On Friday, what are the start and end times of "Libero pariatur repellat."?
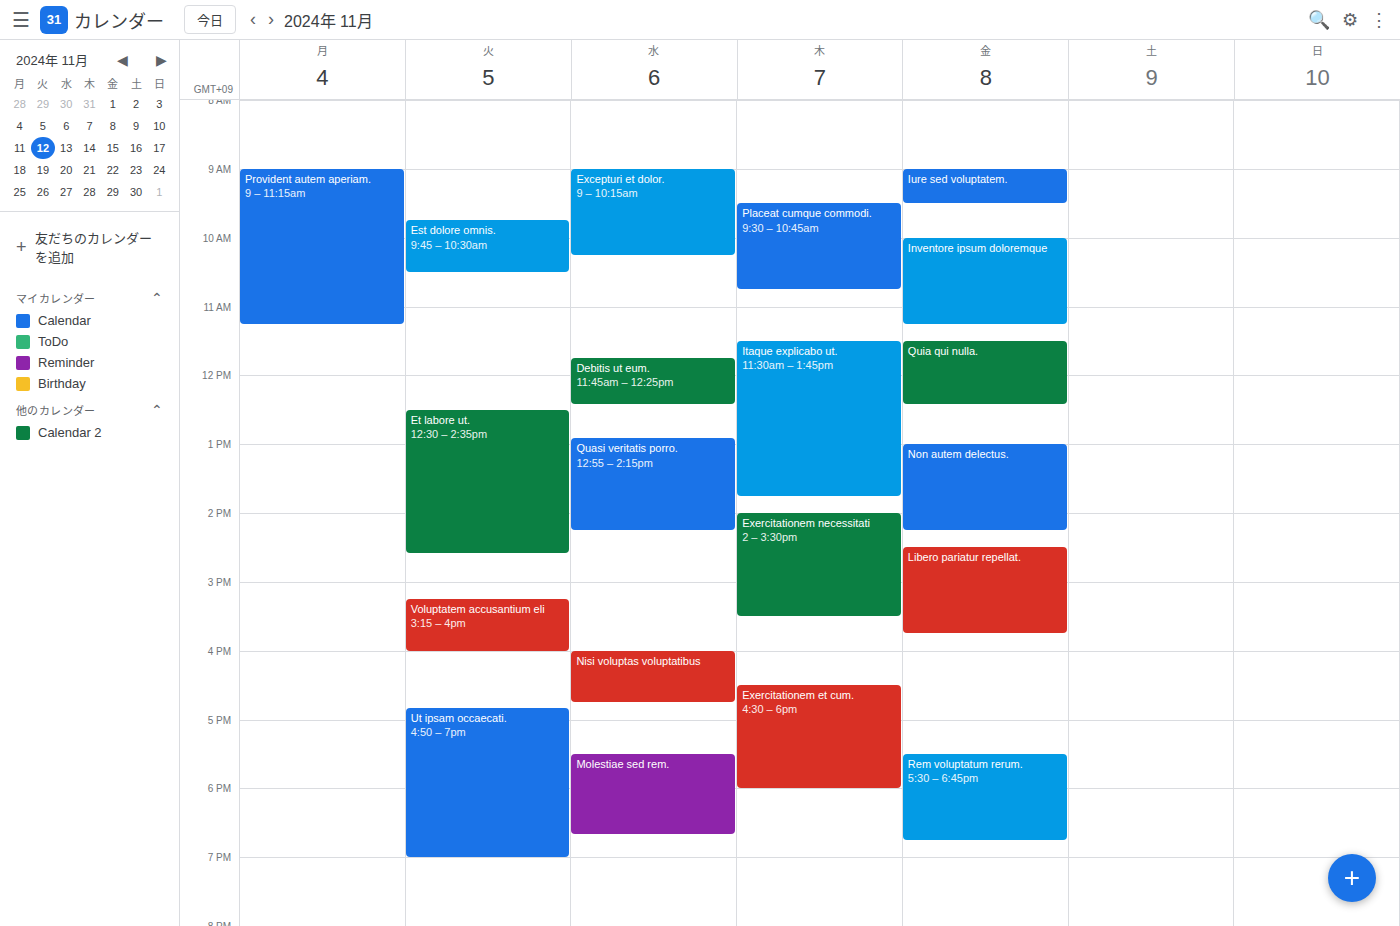
2:30 PM to 3:45 PM